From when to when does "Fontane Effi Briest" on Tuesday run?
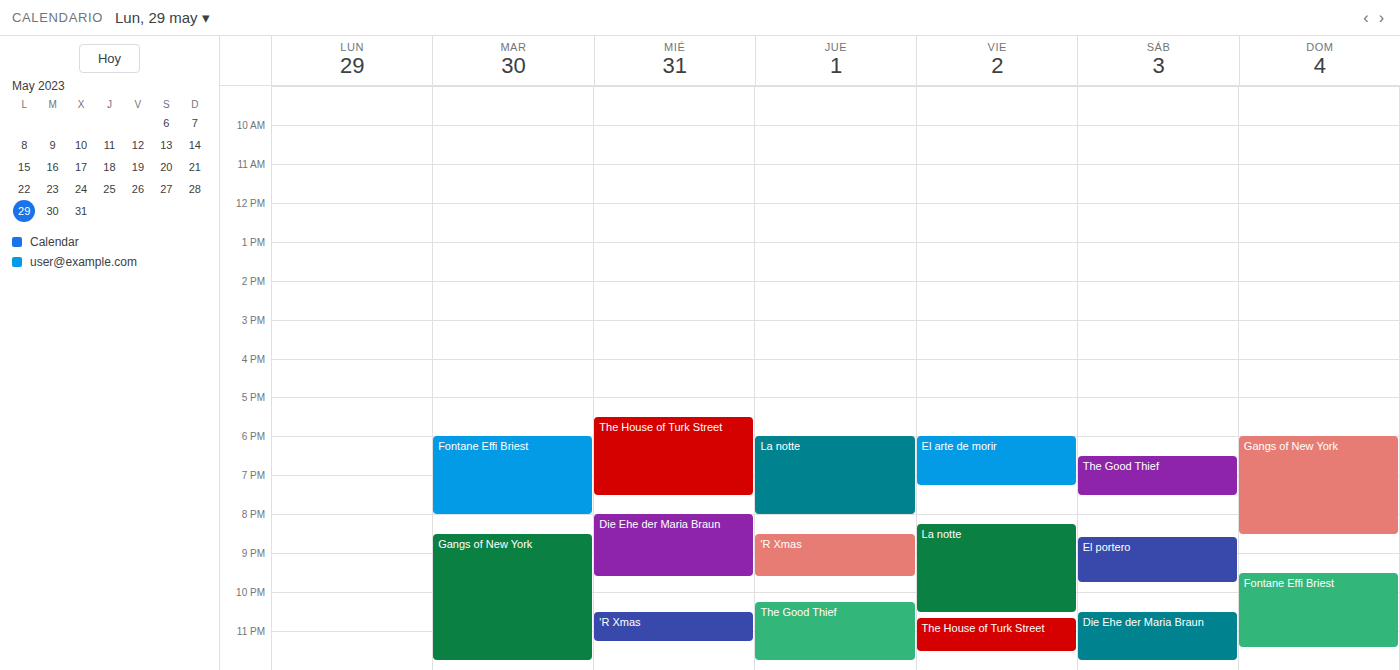
6:00 PM to 8:00 PM